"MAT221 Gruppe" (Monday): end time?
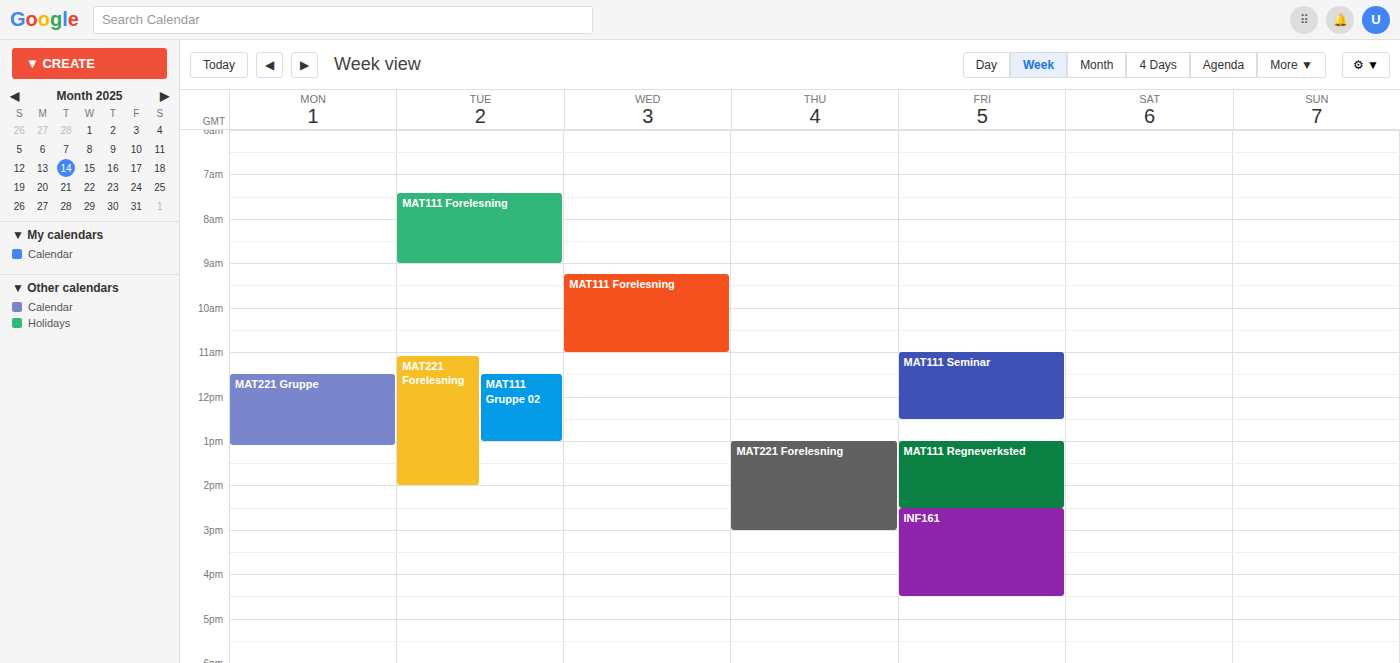
1:05 PM